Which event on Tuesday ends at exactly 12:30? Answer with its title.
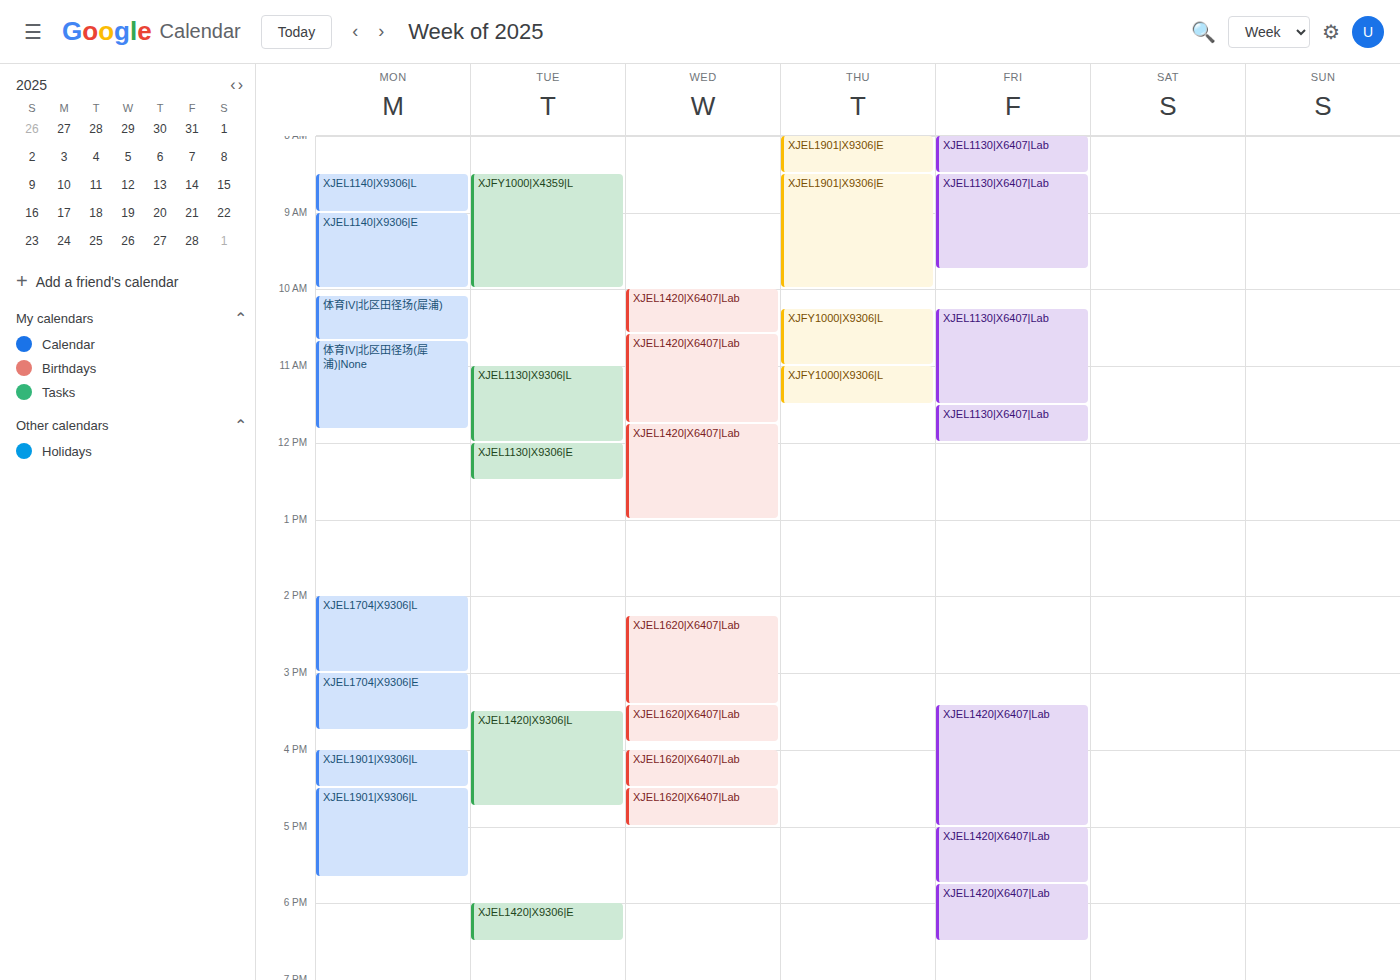
"XJEL1130|X9306|E"